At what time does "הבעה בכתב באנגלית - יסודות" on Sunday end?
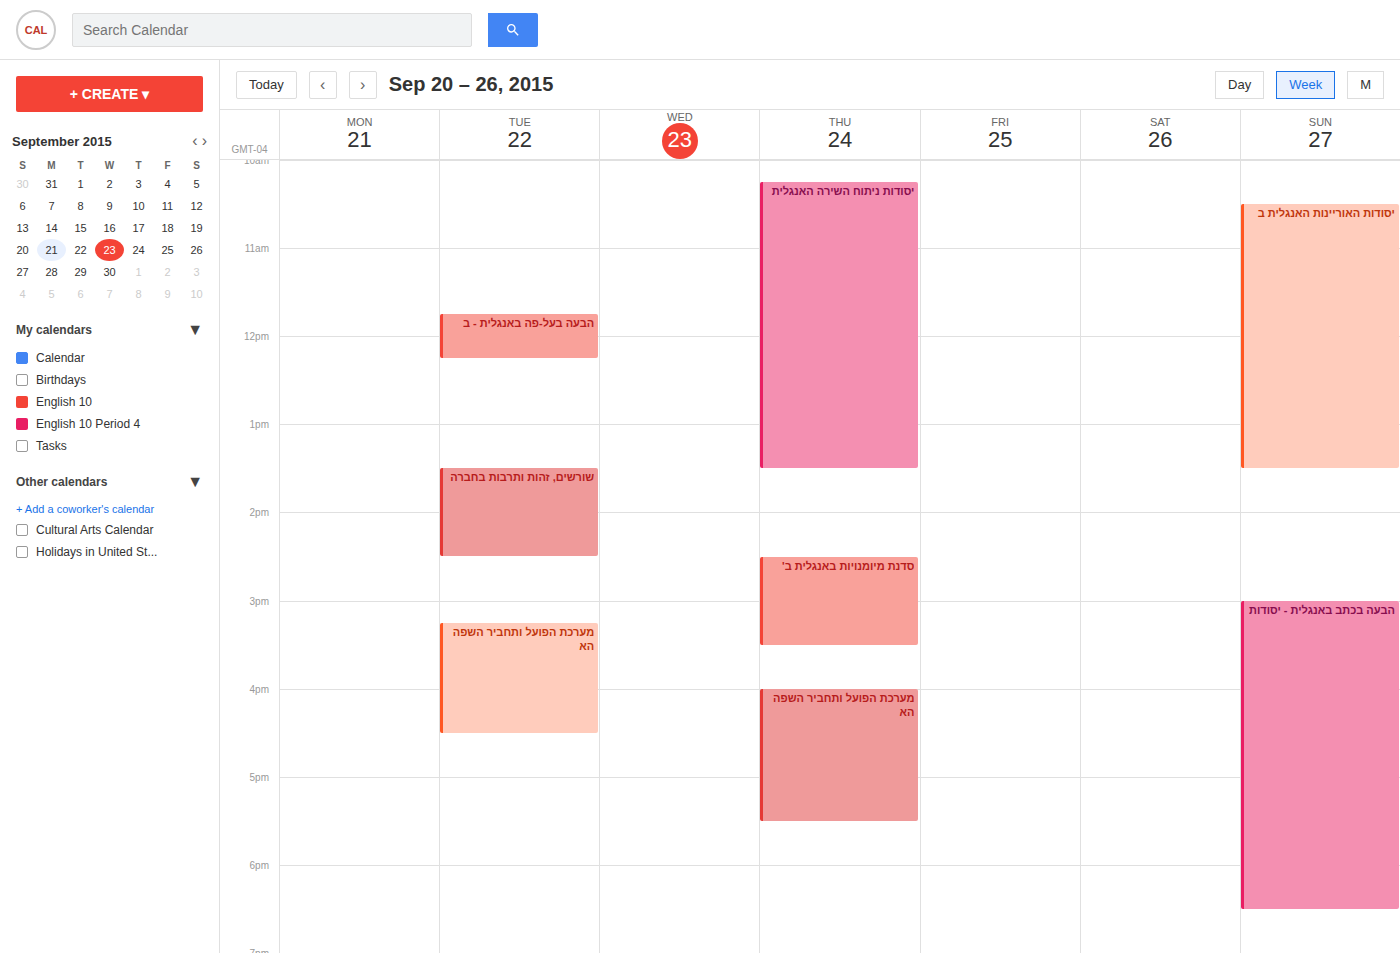
6:30 PM